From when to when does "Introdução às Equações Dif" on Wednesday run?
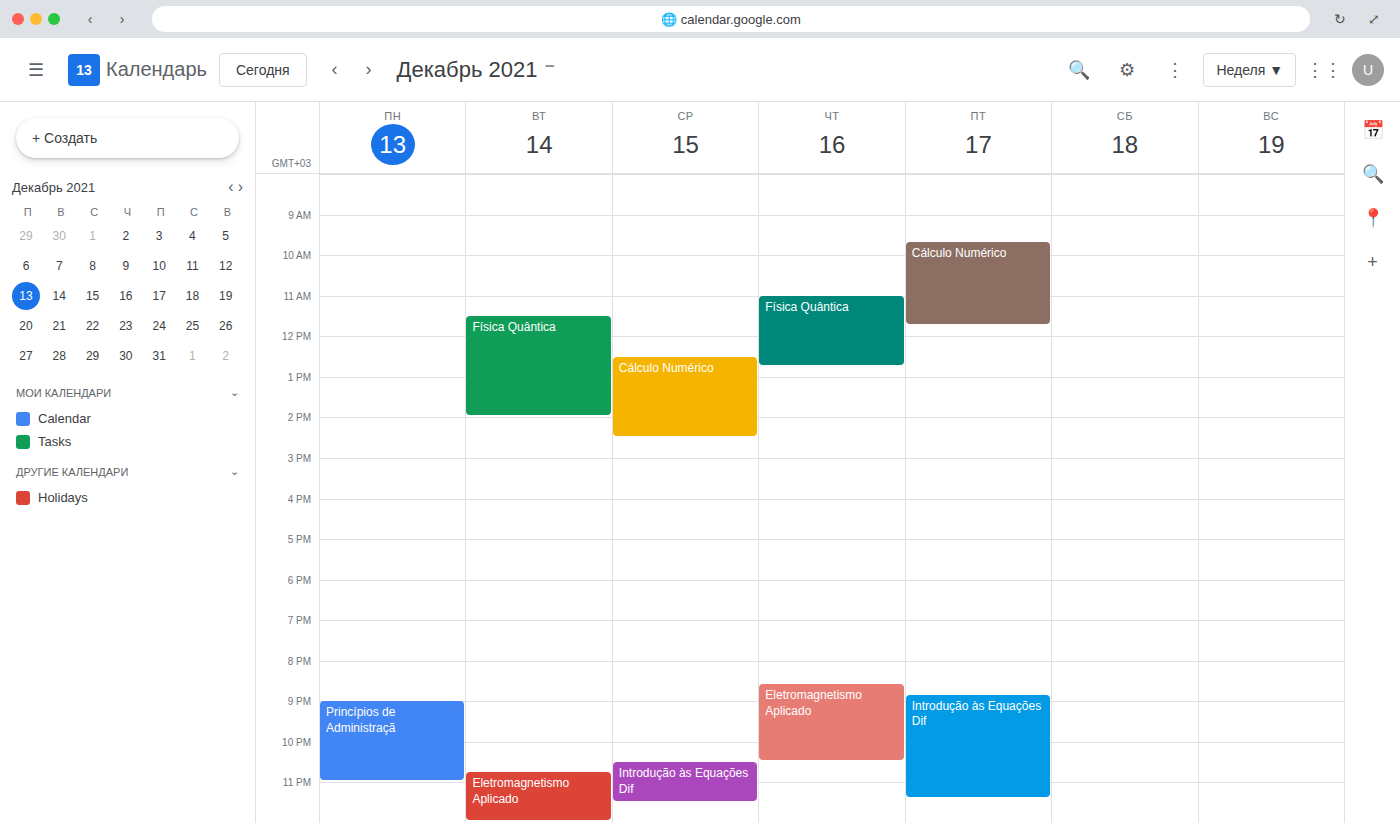
10:30 PM to 11:30 PM